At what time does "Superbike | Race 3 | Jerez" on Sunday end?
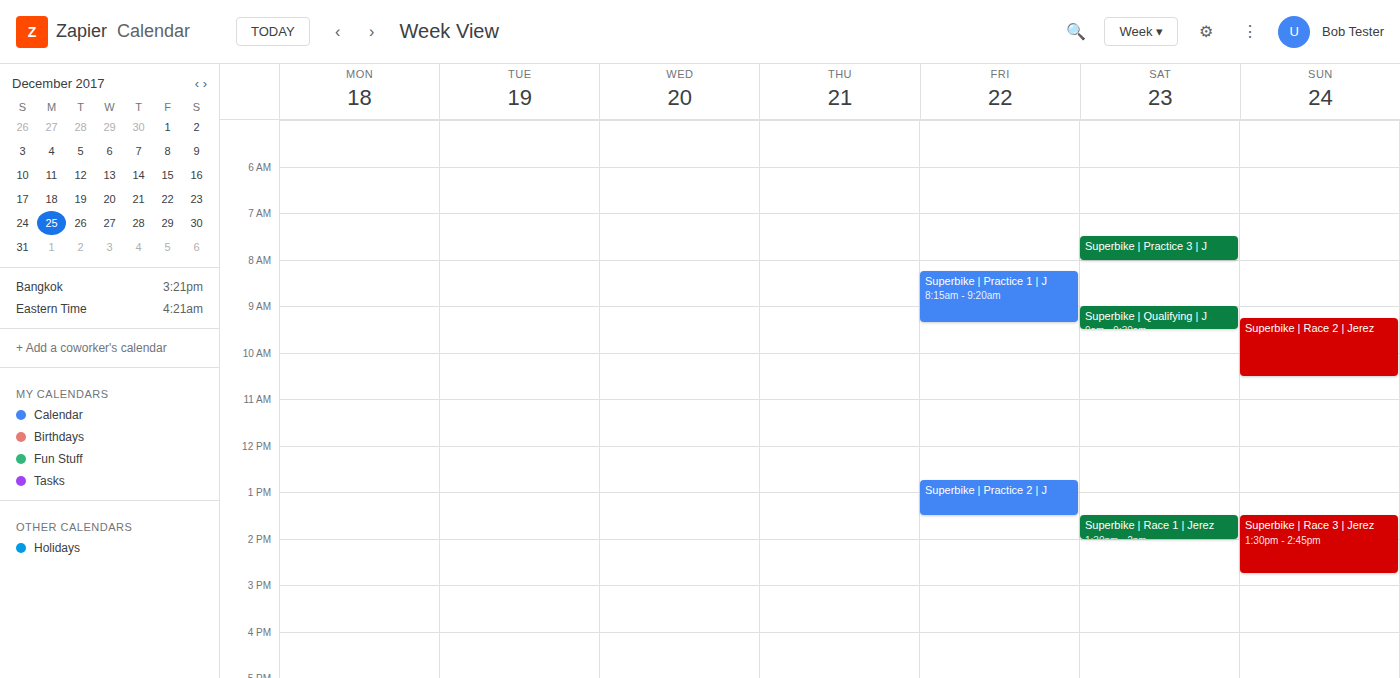
2:45 PM